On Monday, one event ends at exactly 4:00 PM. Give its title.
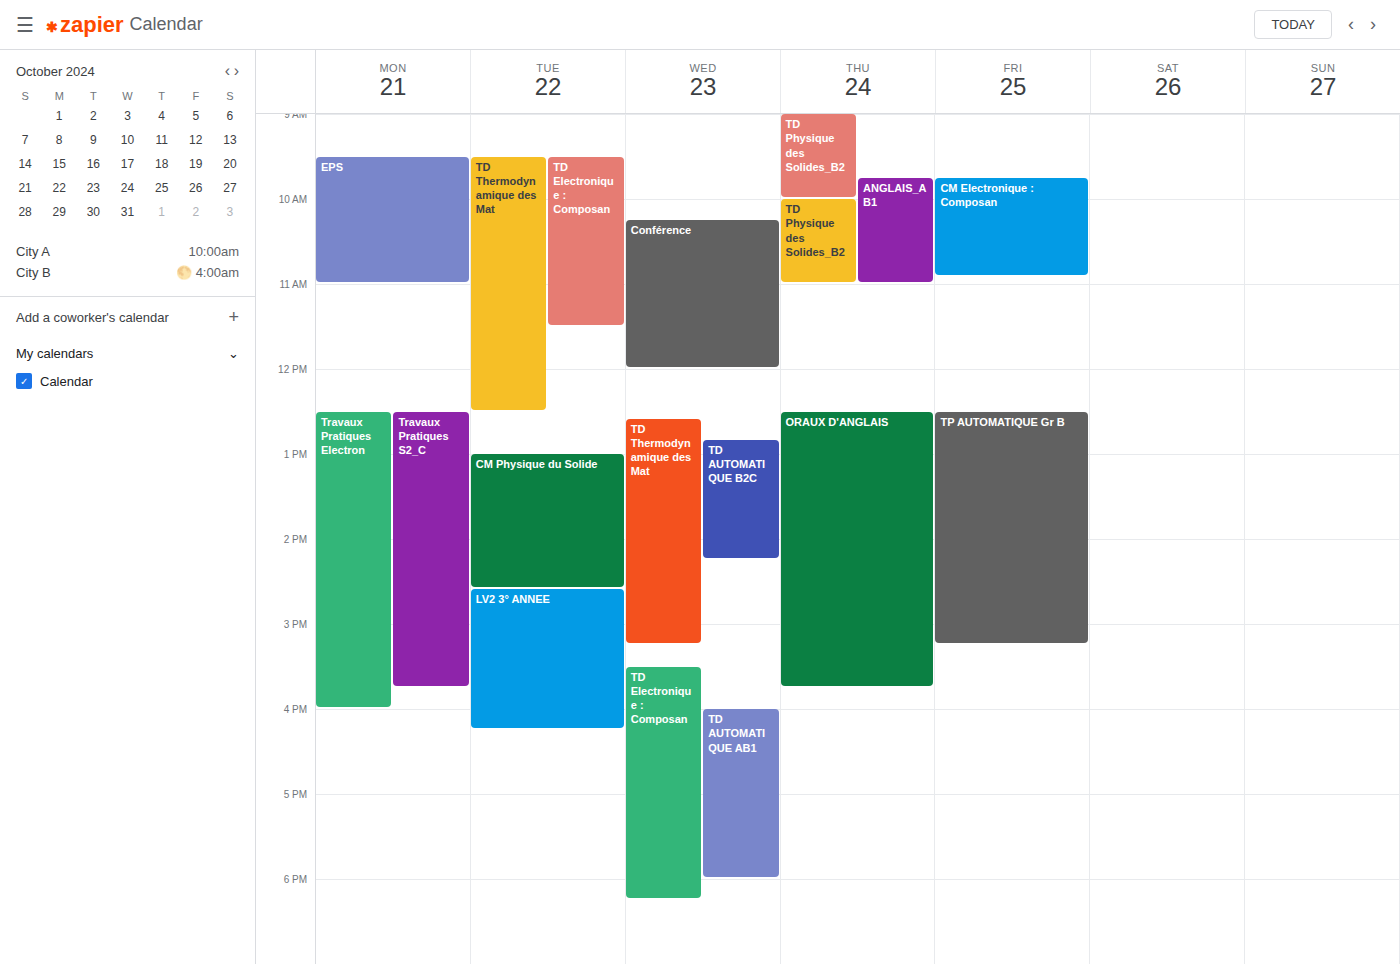
"Travaux Pratiques Electron"